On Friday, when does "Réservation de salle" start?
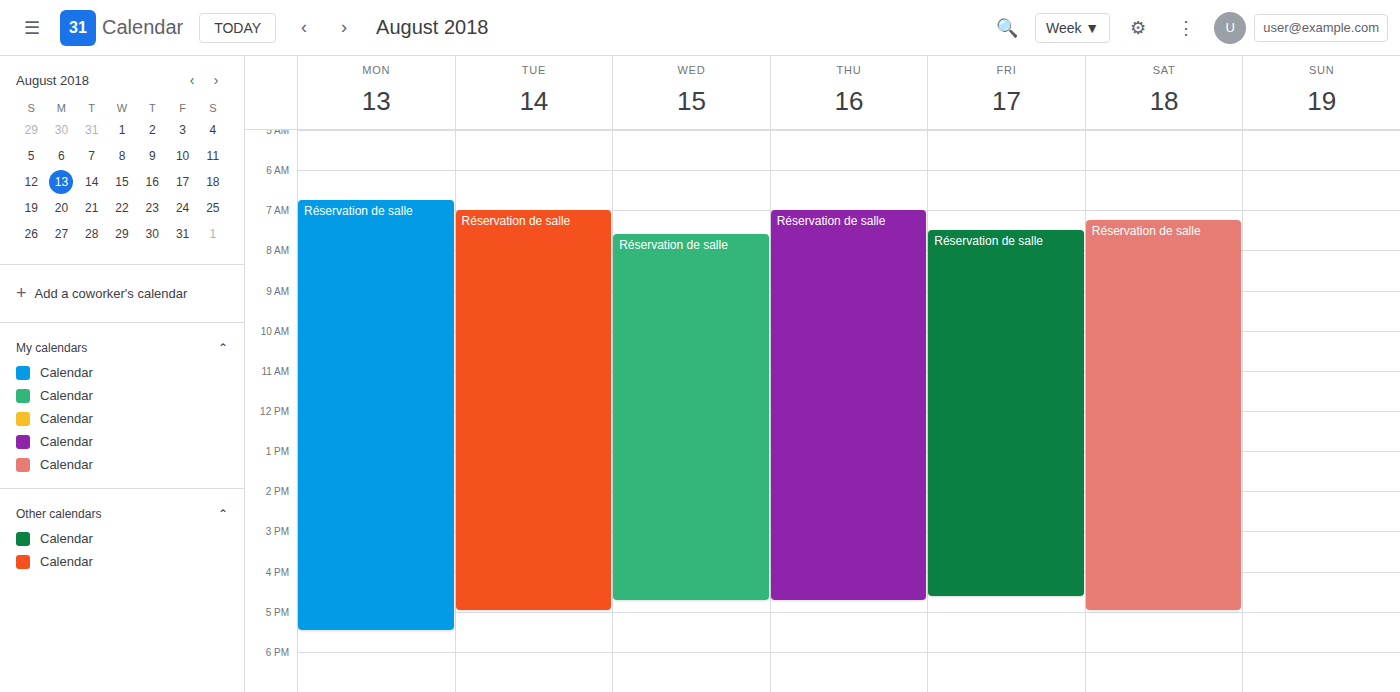
7:30 AM